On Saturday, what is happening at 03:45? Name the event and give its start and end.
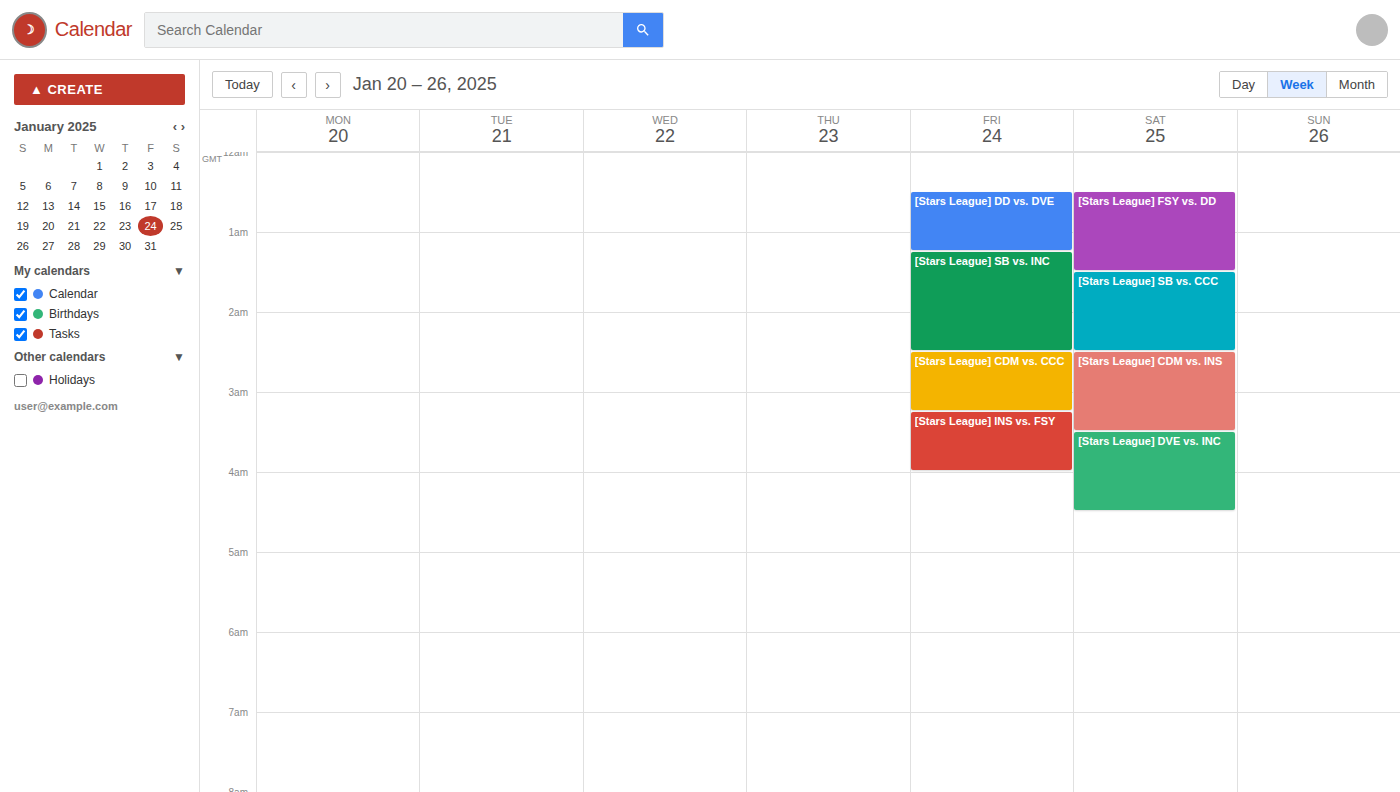
"[Stars League] DVE vs. INC", 03:30 to 04:30